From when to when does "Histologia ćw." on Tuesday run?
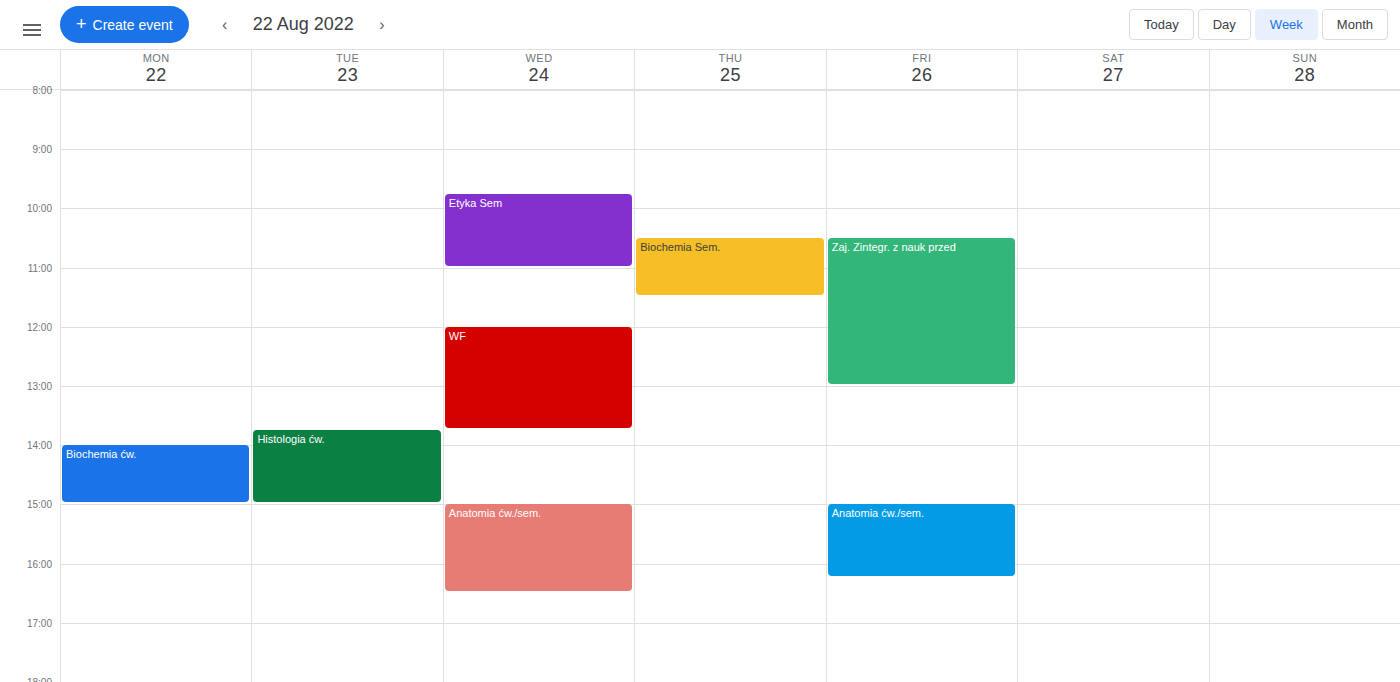
13:45 to 15:00